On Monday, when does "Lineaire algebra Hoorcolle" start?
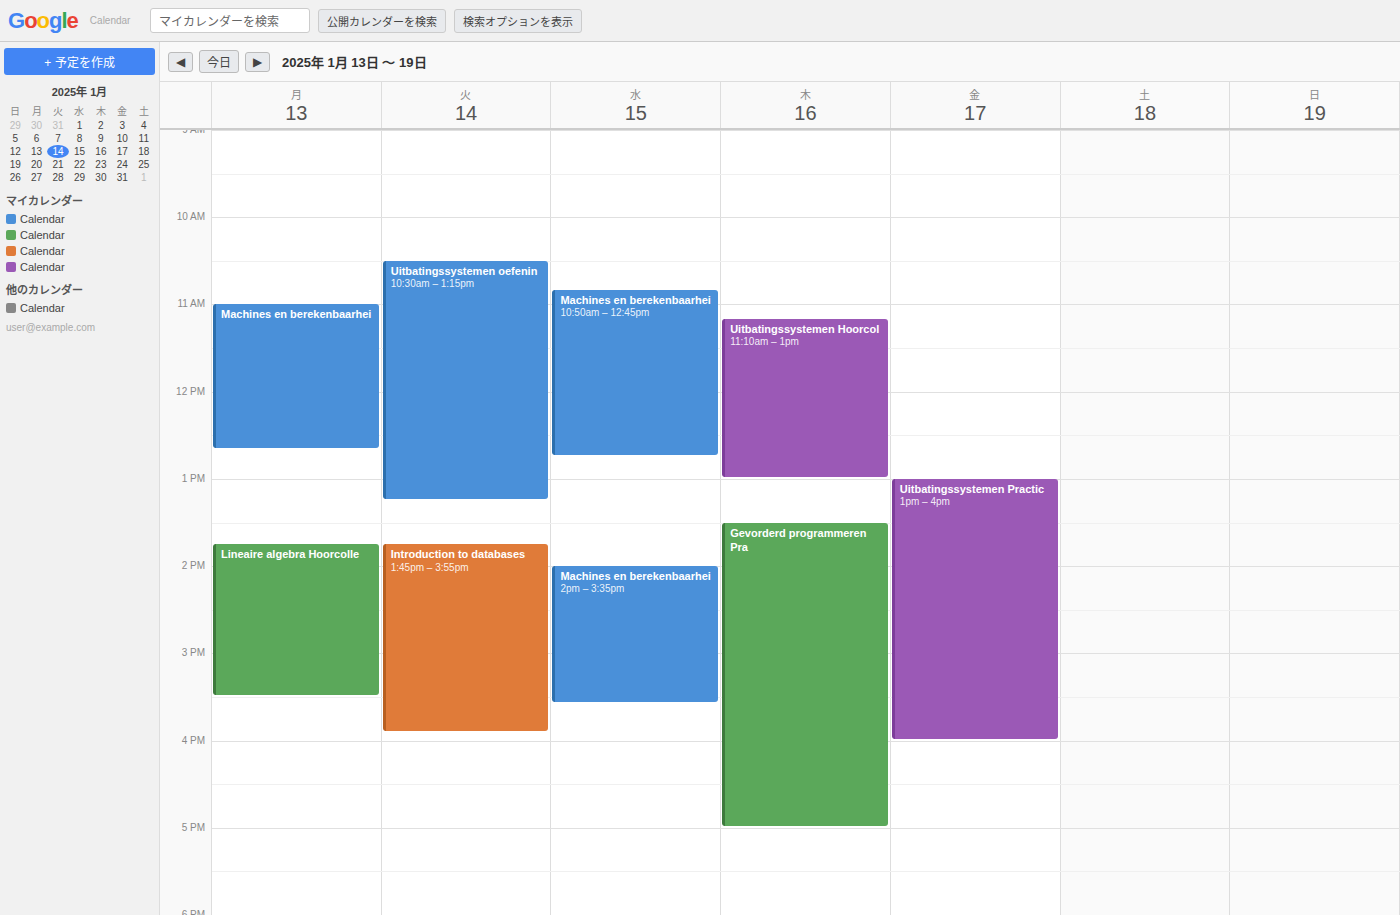
1:45 PM